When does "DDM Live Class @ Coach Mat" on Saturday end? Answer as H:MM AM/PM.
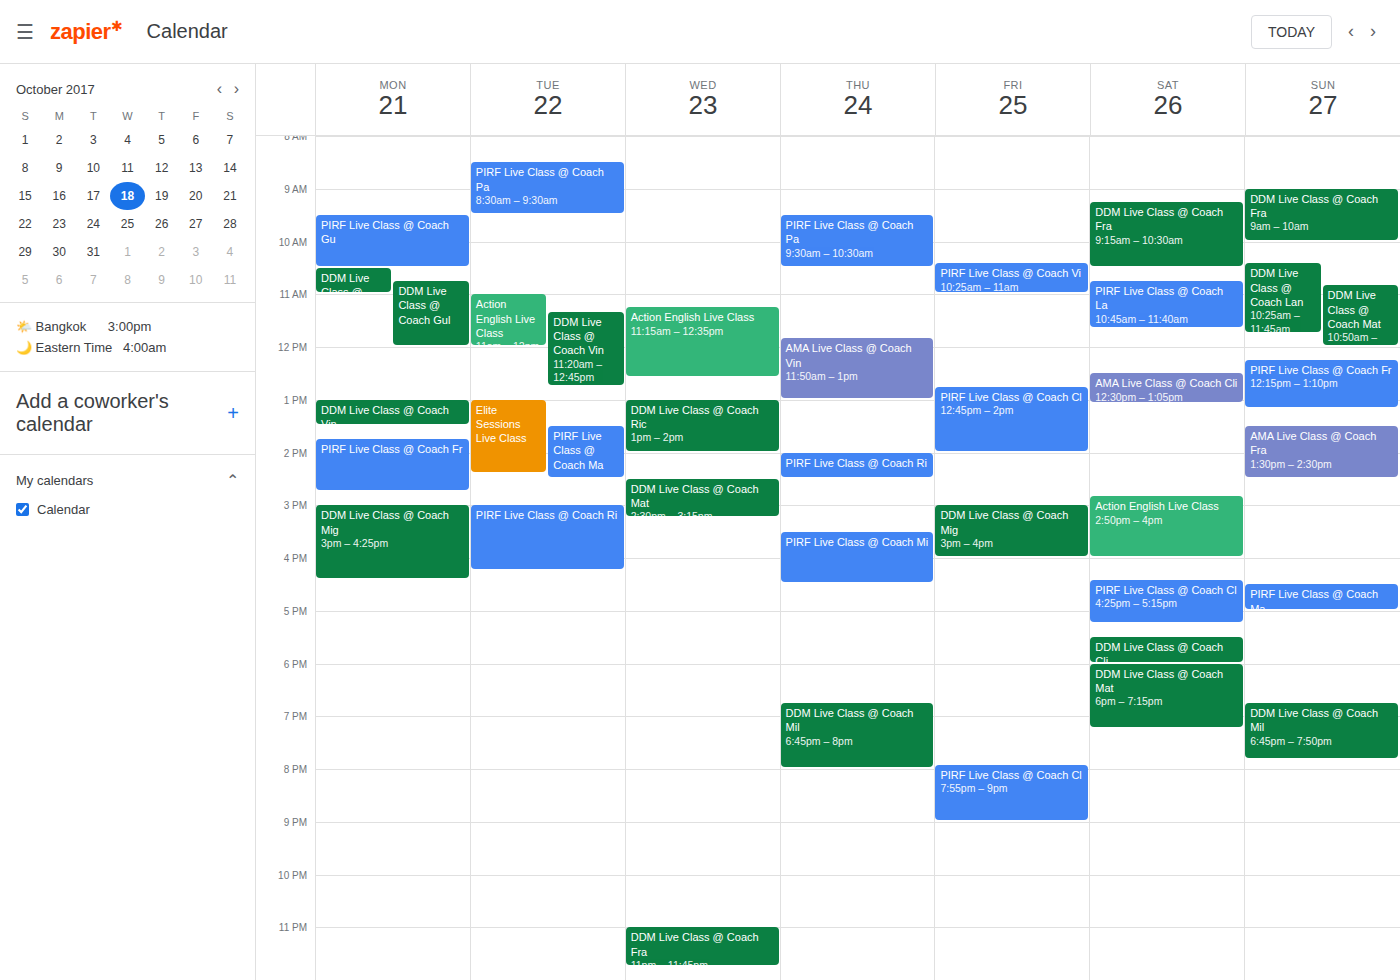
7:15 PM